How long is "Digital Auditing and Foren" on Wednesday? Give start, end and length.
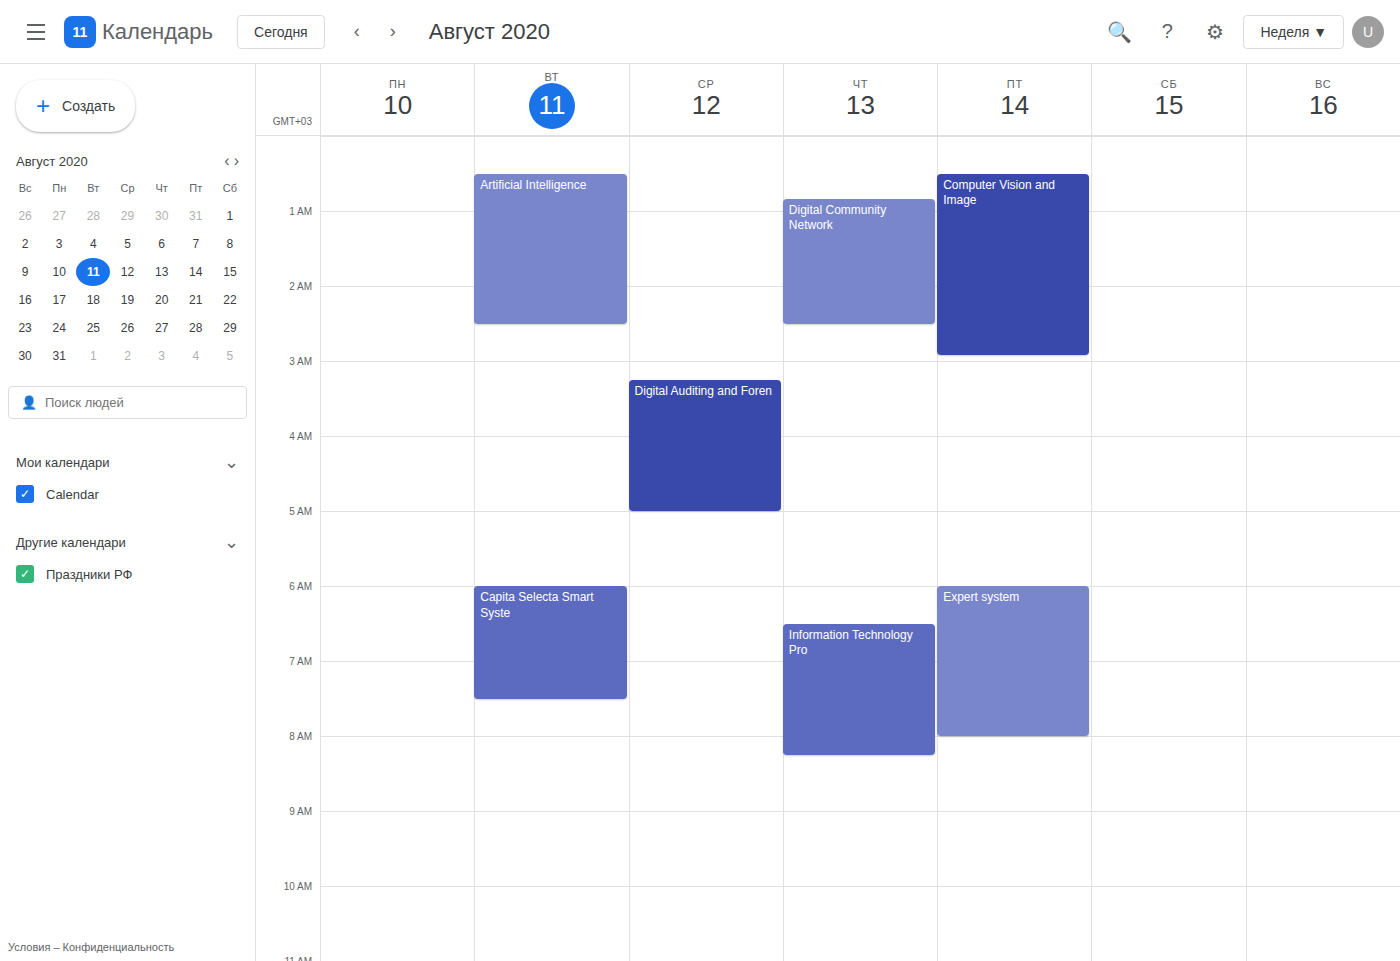
3:15 AM to 5:00 AM, 1 hour 45 minutes